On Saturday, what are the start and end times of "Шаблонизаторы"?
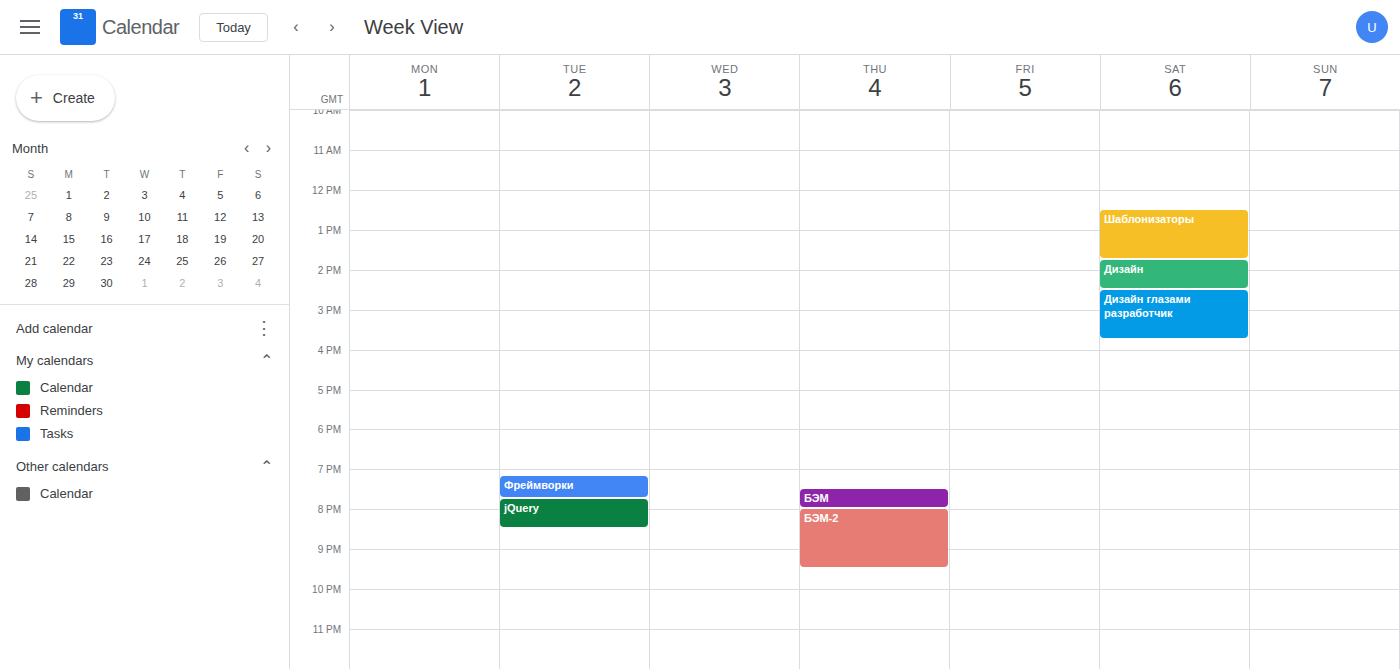
12:30 PM to 1:45 PM